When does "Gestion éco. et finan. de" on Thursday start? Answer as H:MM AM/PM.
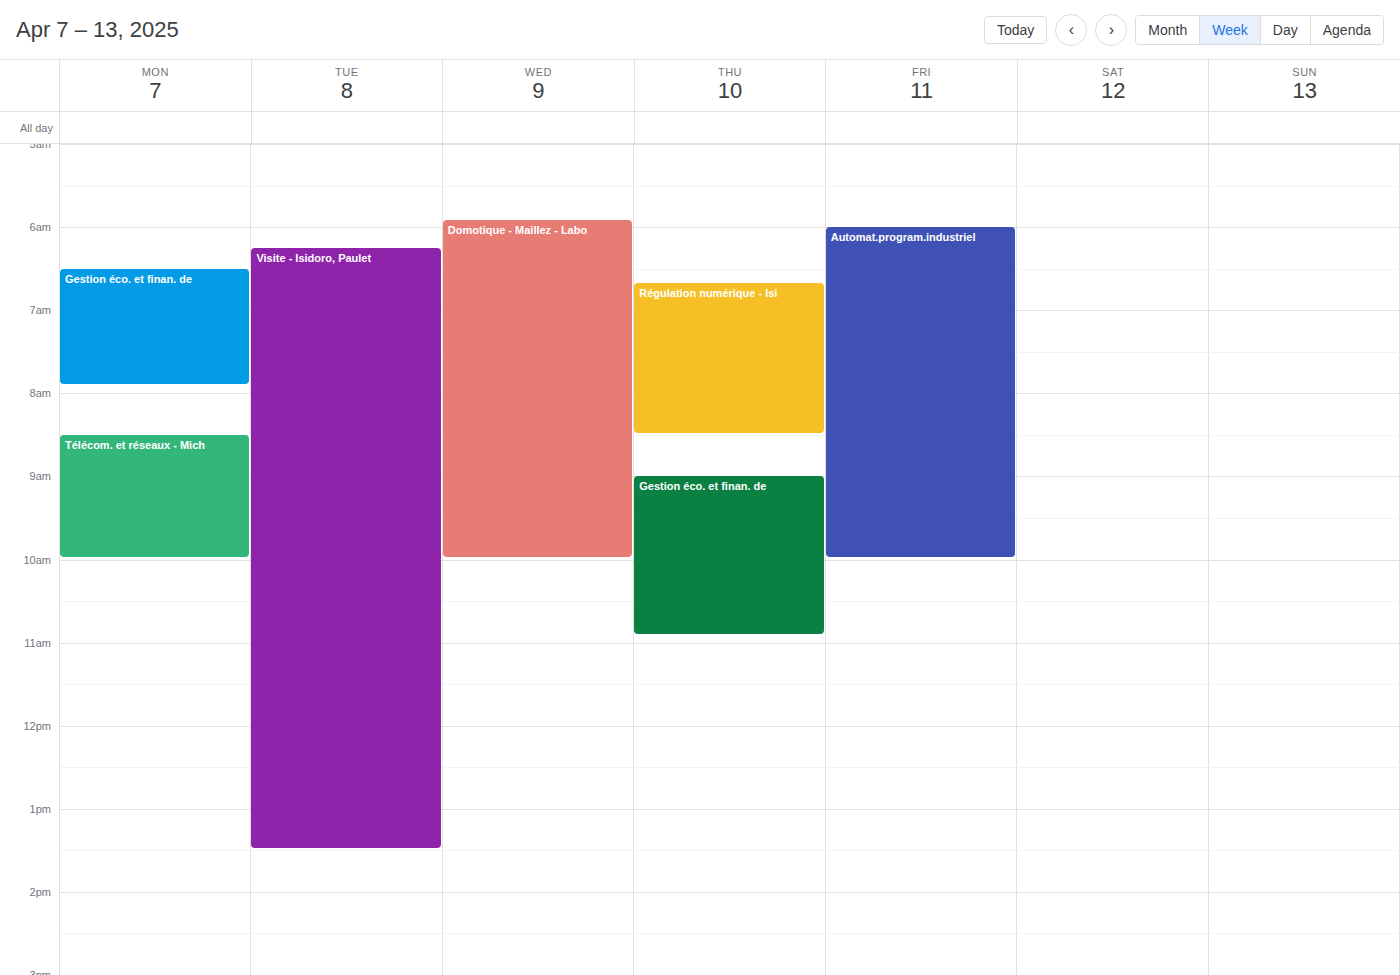
9:00 AM